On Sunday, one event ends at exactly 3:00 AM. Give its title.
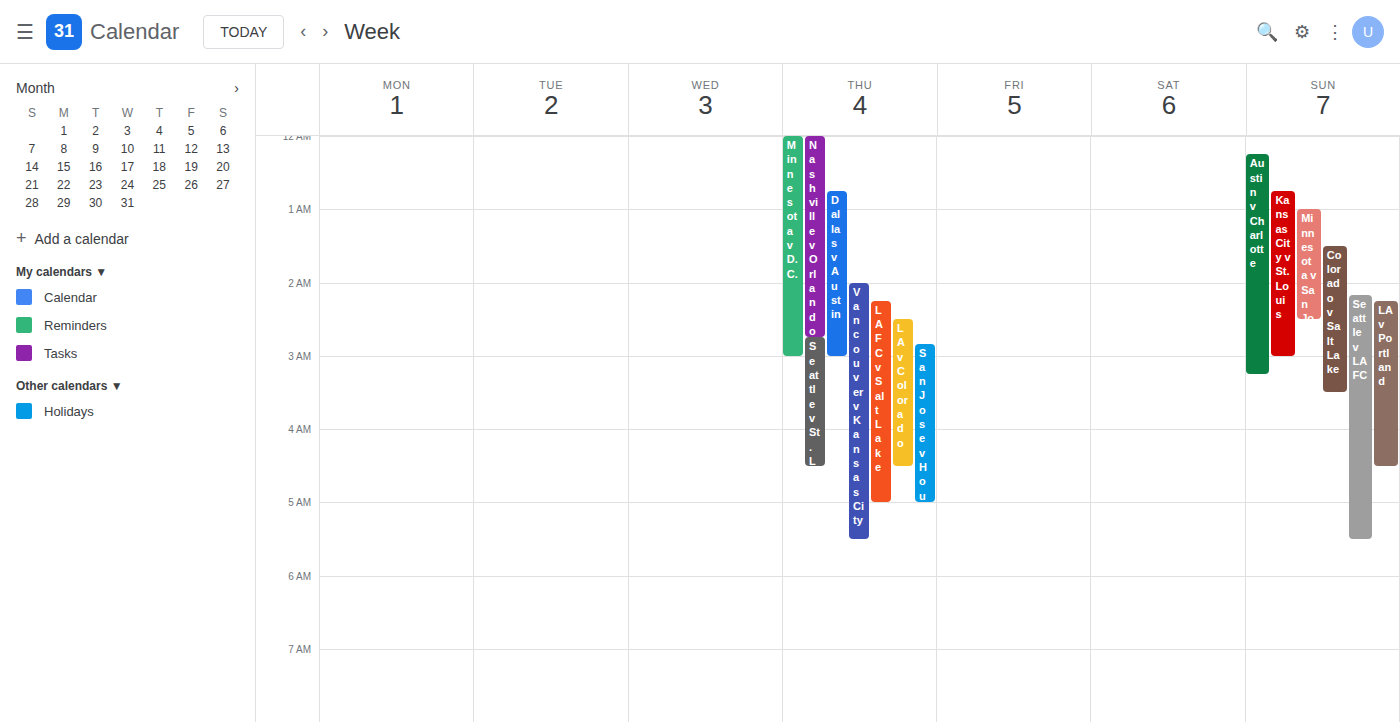
"Kansas City v St. Louis"